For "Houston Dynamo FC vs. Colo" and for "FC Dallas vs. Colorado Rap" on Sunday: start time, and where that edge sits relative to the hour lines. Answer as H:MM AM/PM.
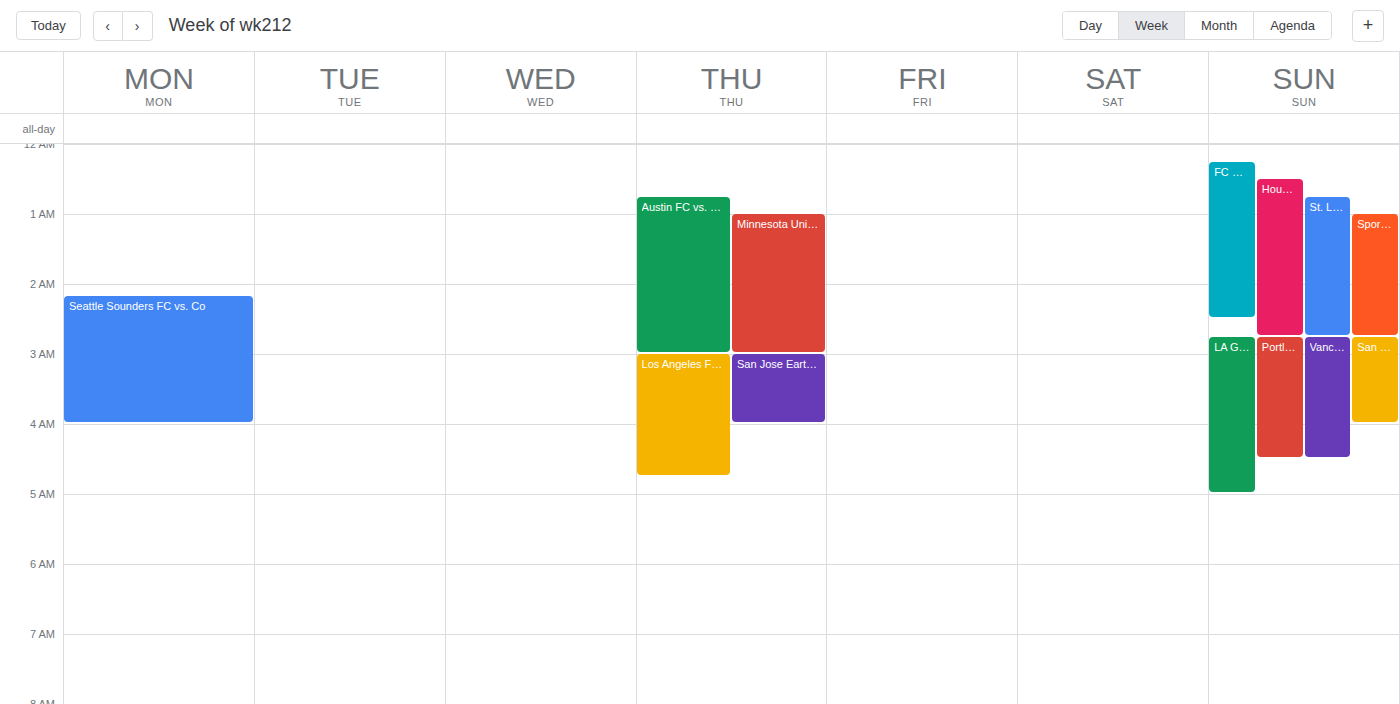
"Houston Dynamo FC vs. Colo": 12:30 AM, halfway between the 12 AM and 1 AM lines. "FC Dallas vs. Colorado Rap": 12:15 AM, neither: a quarter of the way from the 12 AM line to the 1 AM line.